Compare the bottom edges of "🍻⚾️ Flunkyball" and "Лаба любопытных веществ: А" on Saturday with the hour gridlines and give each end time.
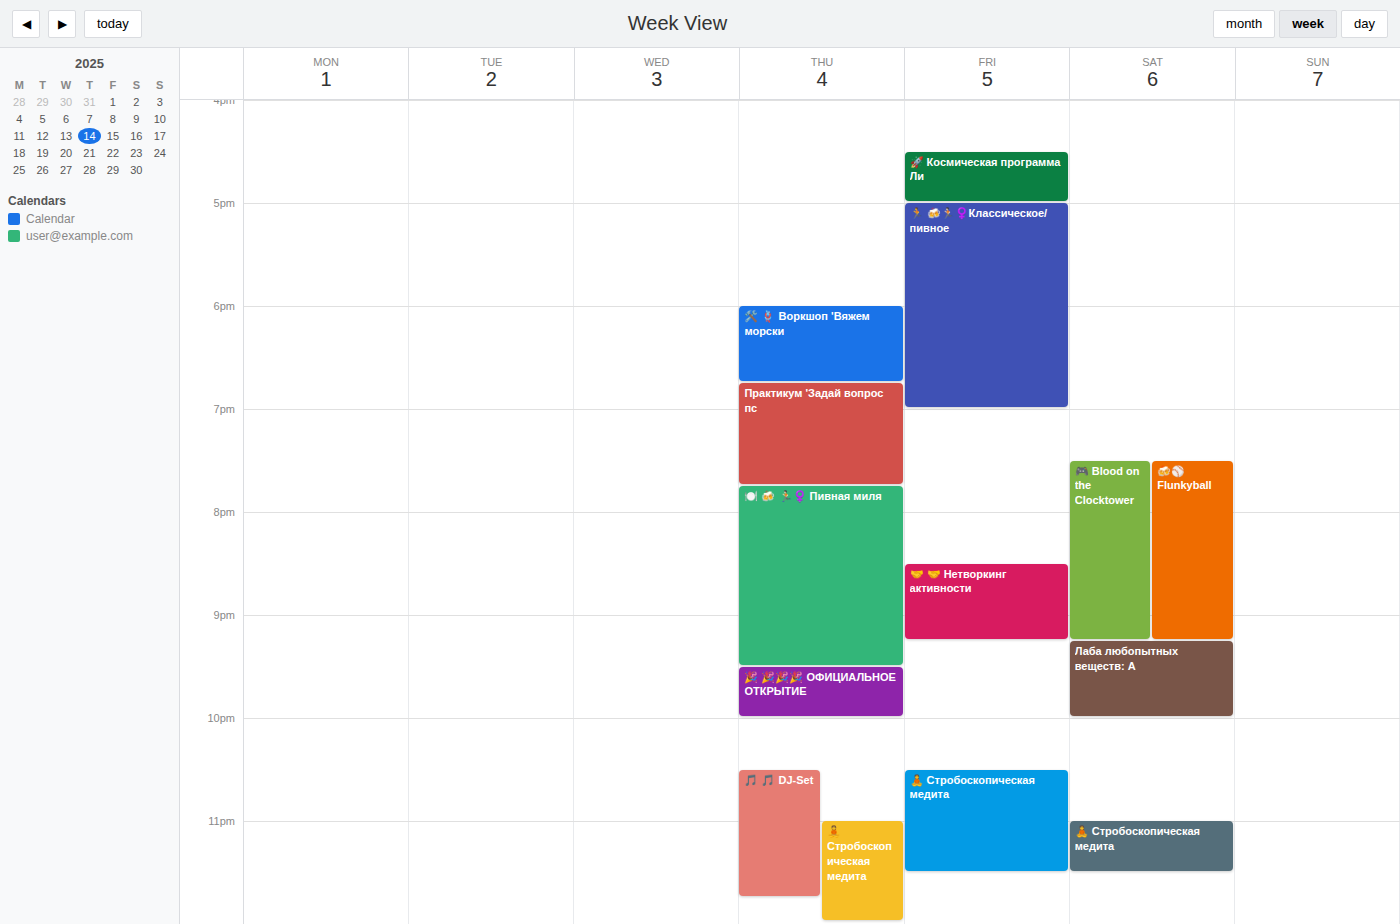
"🍻⚾️ Flunkyball": 9:15 PM, neither: a quarter of the way from the 9 PM line to the 10 PM line. "Лаба любопытных веществ: А": 10:00 PM, exactly on the 10 PM line.